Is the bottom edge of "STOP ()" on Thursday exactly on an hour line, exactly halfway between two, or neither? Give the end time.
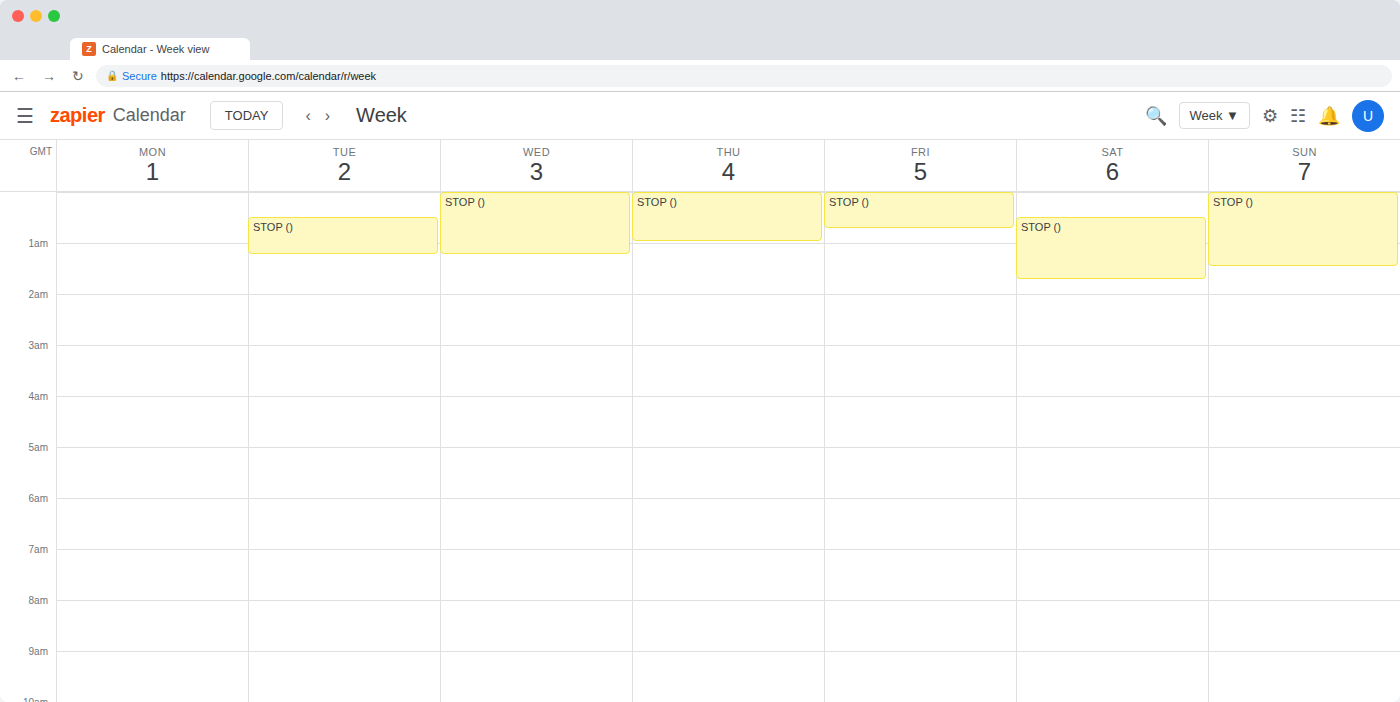
1:00 AM -- exactly on the 1 AM line.